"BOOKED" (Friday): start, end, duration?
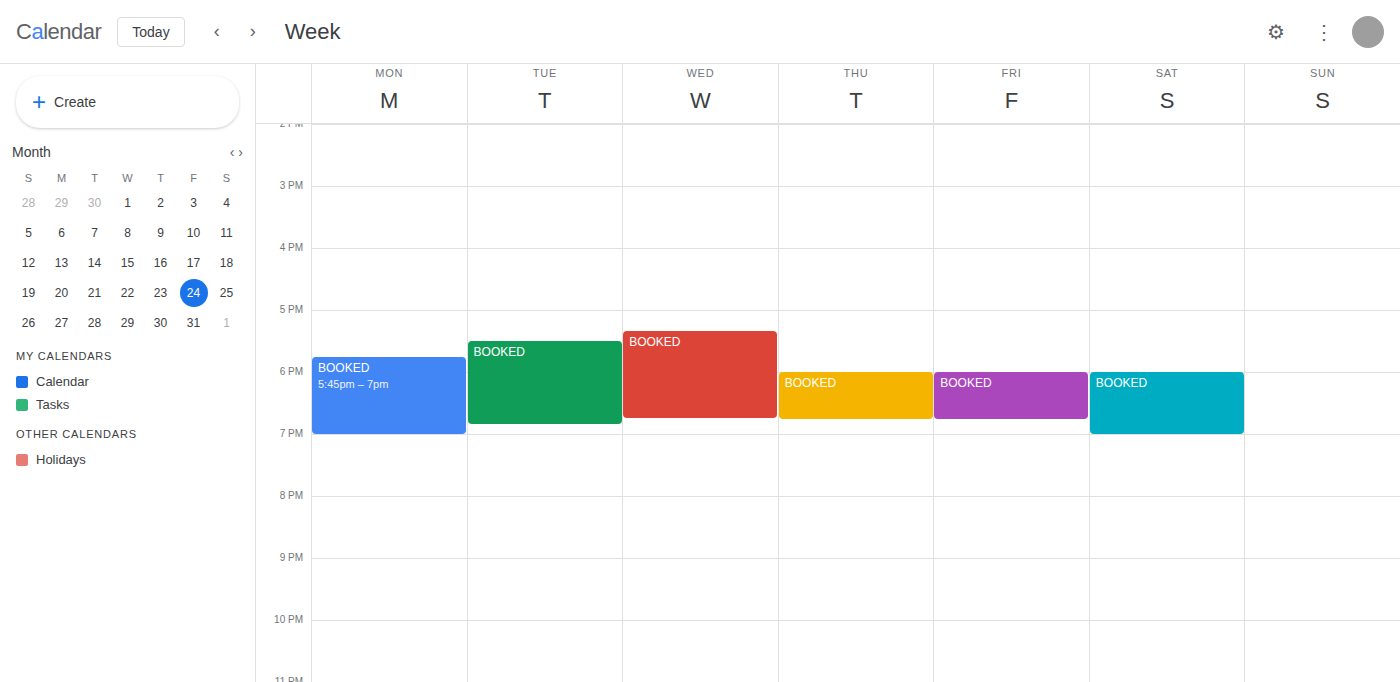
6:00 PM to 6:45 PM, 45 minutes